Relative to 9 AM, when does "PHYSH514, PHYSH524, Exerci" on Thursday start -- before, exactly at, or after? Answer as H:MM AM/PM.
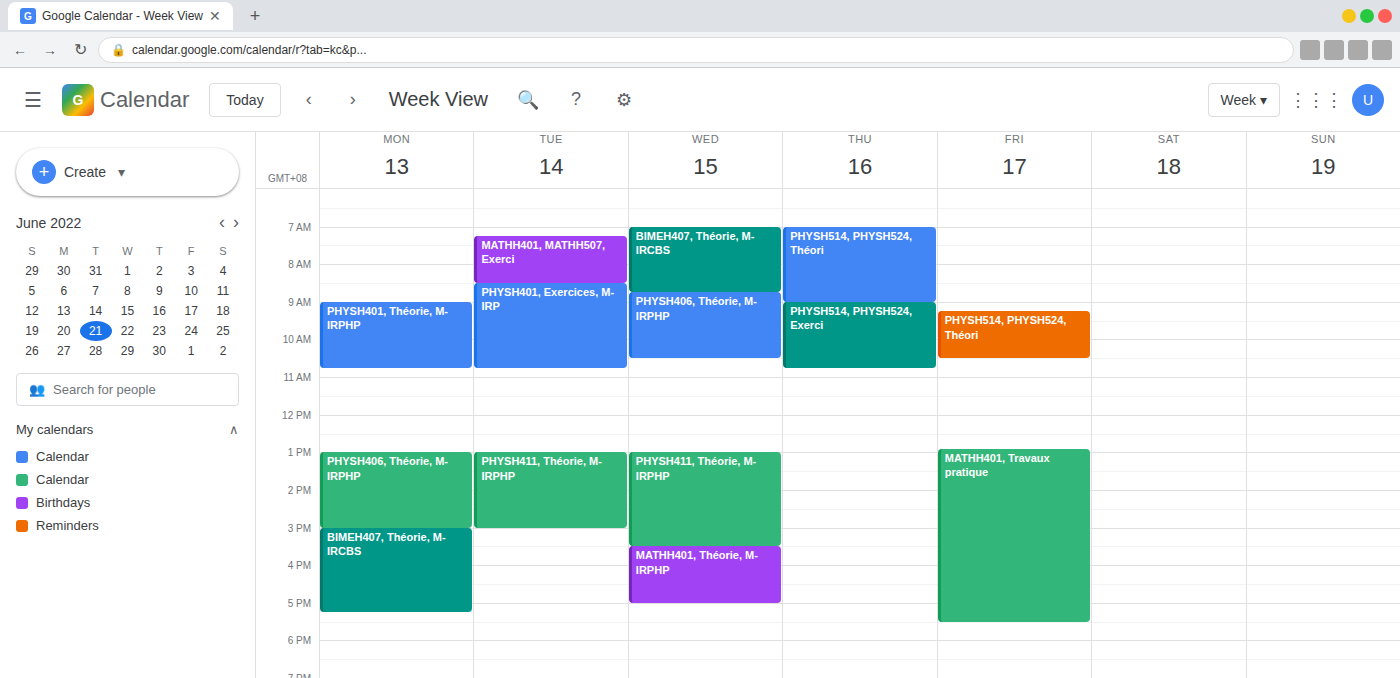
9:00 AM -- exactly at 9 AM, on the 9 AM line.